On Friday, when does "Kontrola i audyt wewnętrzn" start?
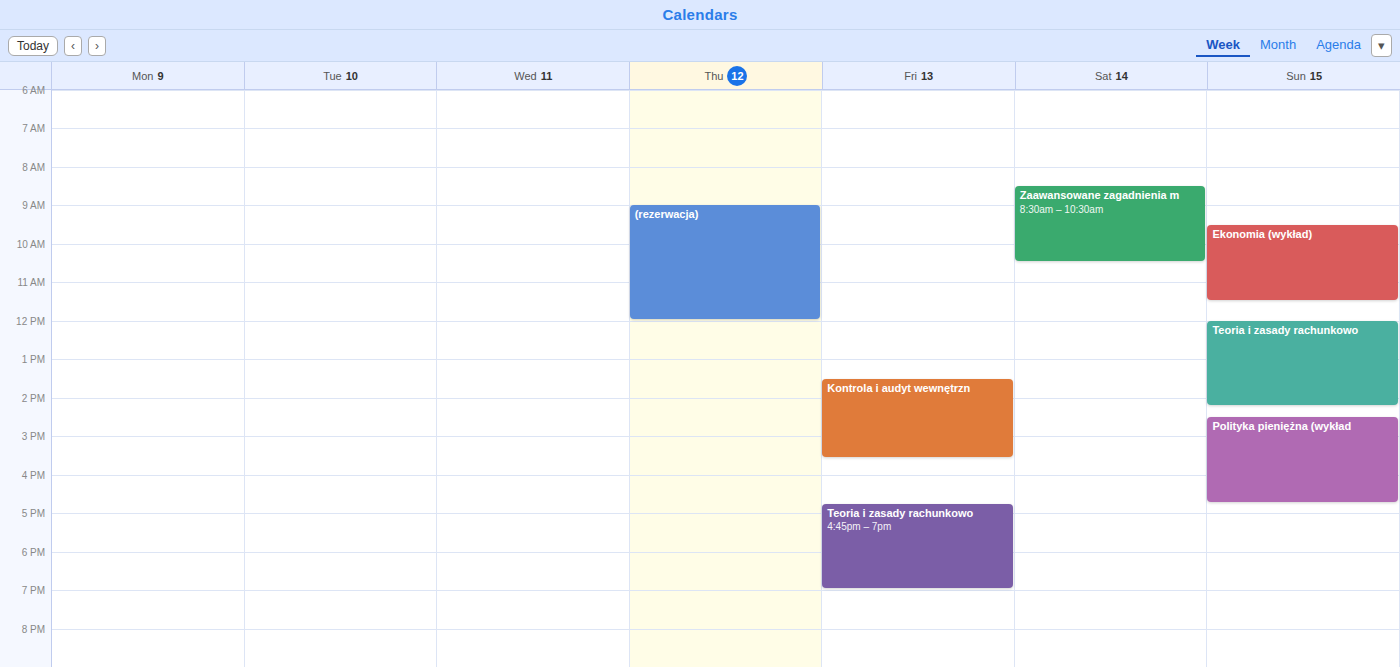
13:30